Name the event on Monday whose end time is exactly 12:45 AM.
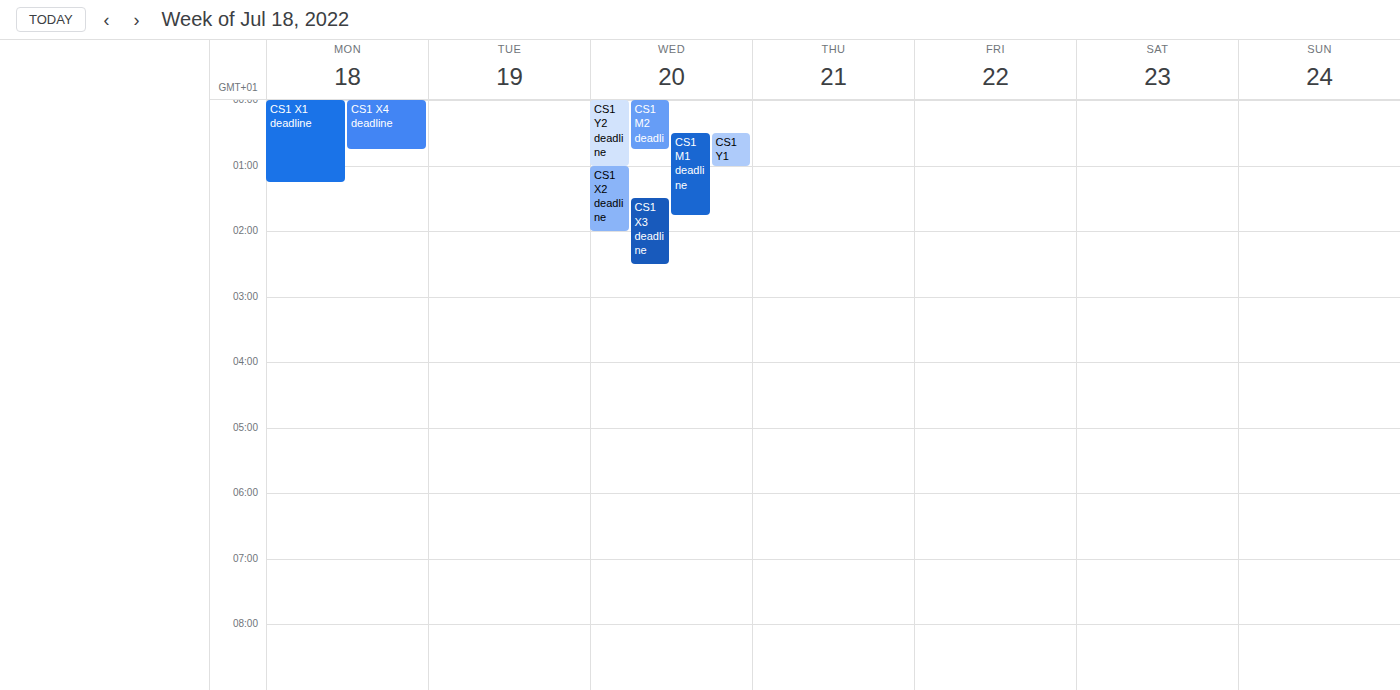
"CS1 X4 deadline"